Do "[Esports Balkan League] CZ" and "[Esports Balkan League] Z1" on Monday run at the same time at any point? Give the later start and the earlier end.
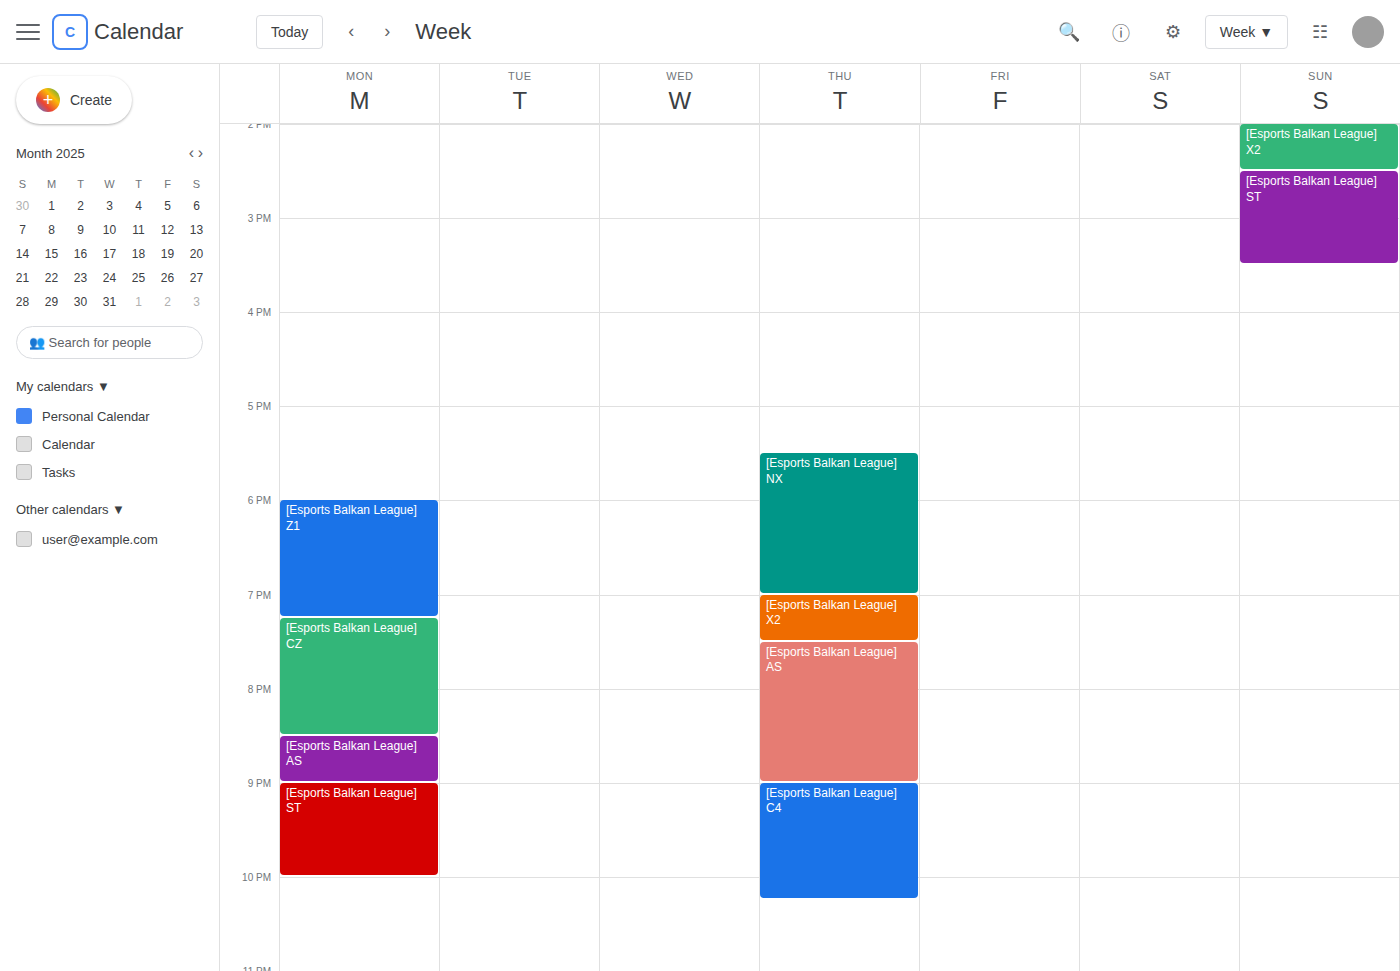
"[Esports Balkan League] Z1" ends at 7:15 PM, exactly when "[Esports Balkan League] CZ" starts -- they touch but do not overlap.